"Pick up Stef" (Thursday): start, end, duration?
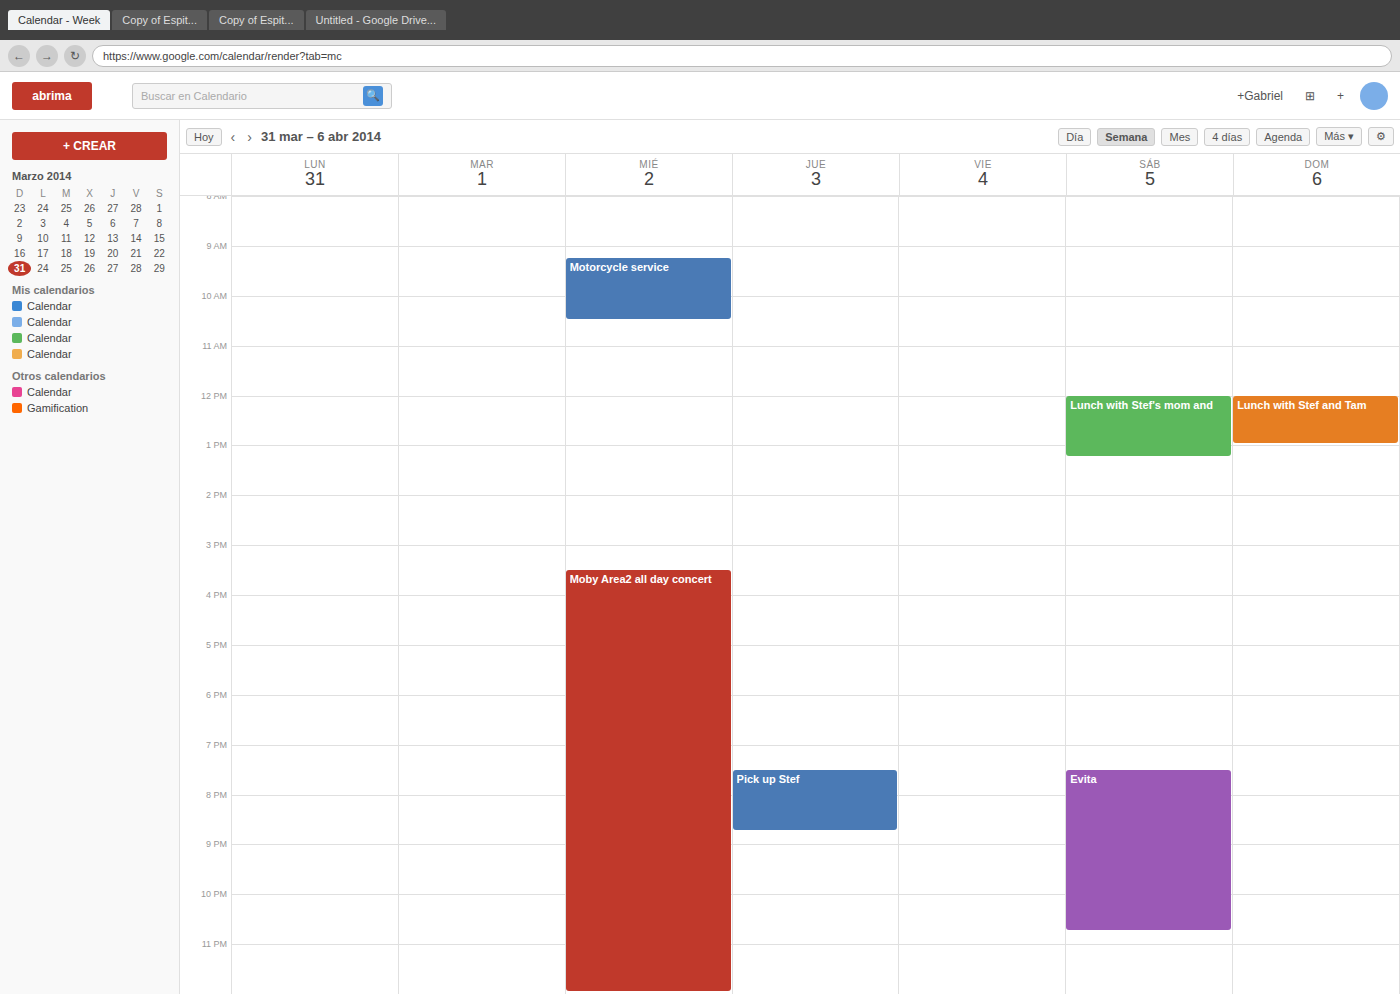
7:30 PM to 8:45 PM, 1 hour 15 minutes